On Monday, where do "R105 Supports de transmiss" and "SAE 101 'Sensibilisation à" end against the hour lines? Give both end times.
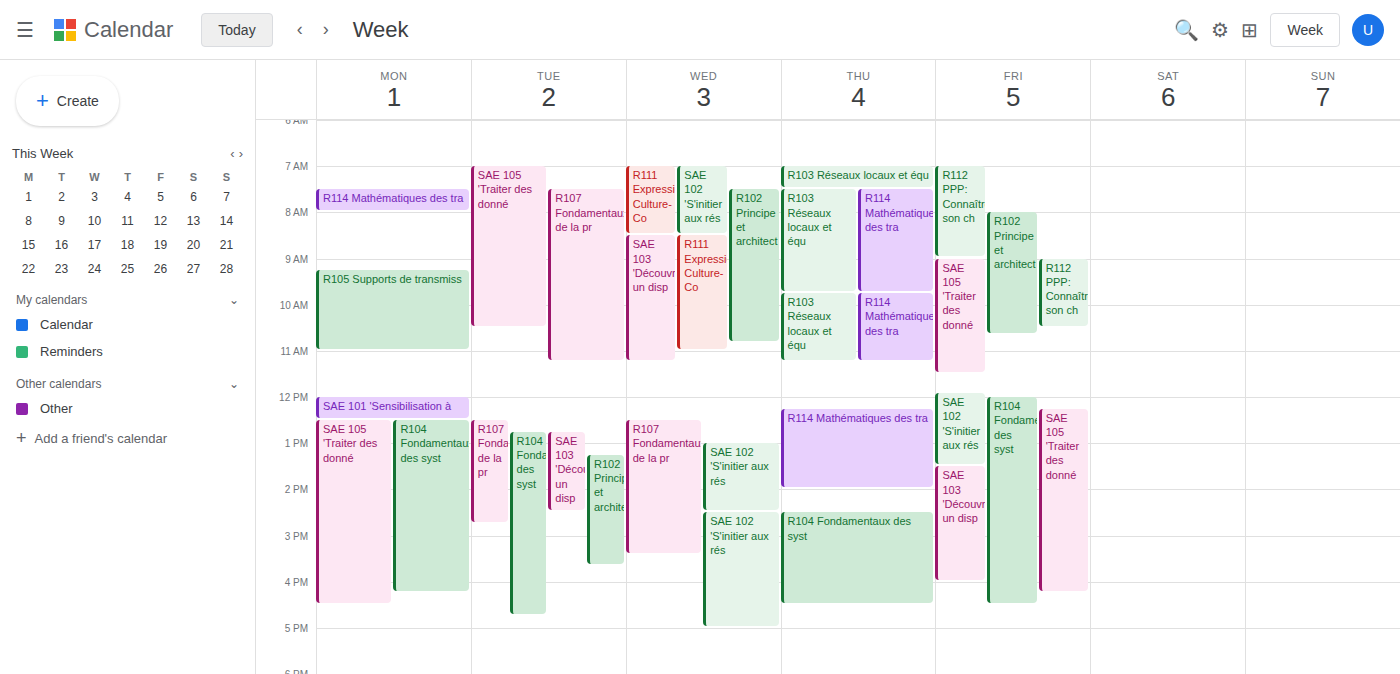
"R105 Supports de transmiss": 11:00 AM, exactly on the 11 AM line. "SAE 101 'Sensibilisation à": 12:30 PM, halfway between the 12 PM and 1 PM lines.